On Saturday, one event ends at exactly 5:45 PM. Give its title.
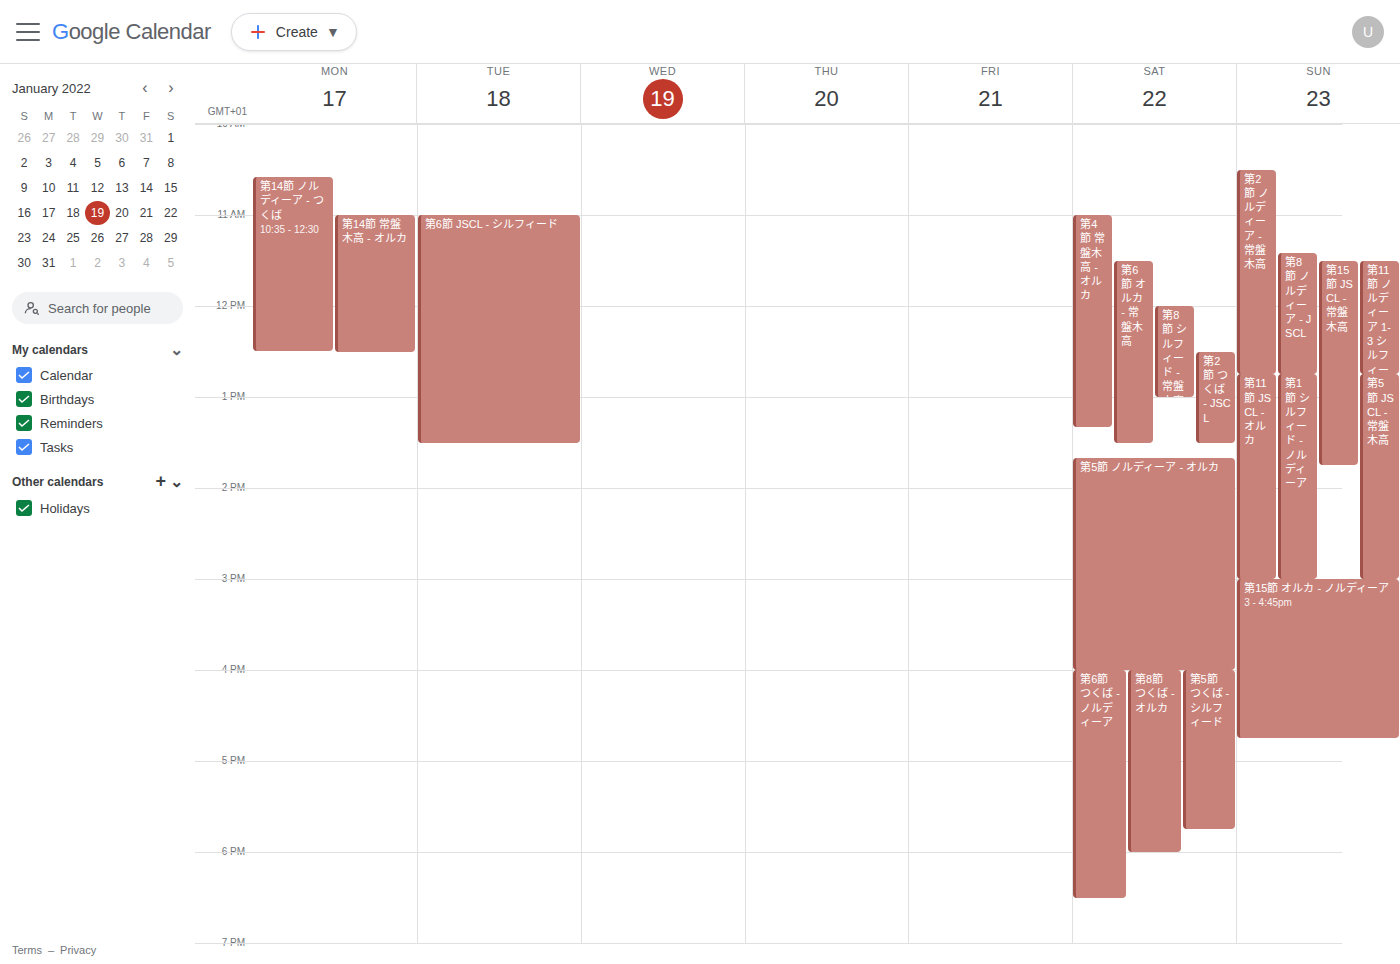
"第5節 つくば - シルフィード"